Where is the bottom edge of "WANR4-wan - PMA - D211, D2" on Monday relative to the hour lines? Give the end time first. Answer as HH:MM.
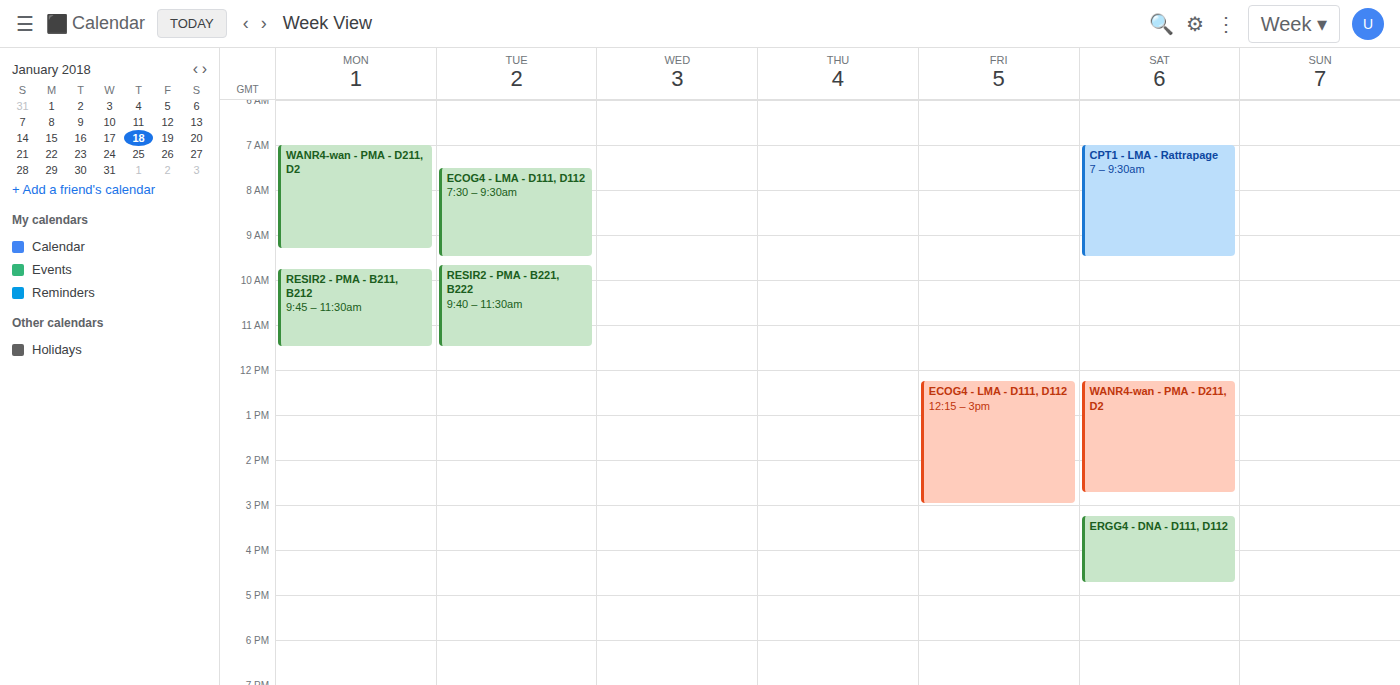
09:20 -- neither: 20 minutes below the 09:00 line and 40 minutes above the 10:00 line.